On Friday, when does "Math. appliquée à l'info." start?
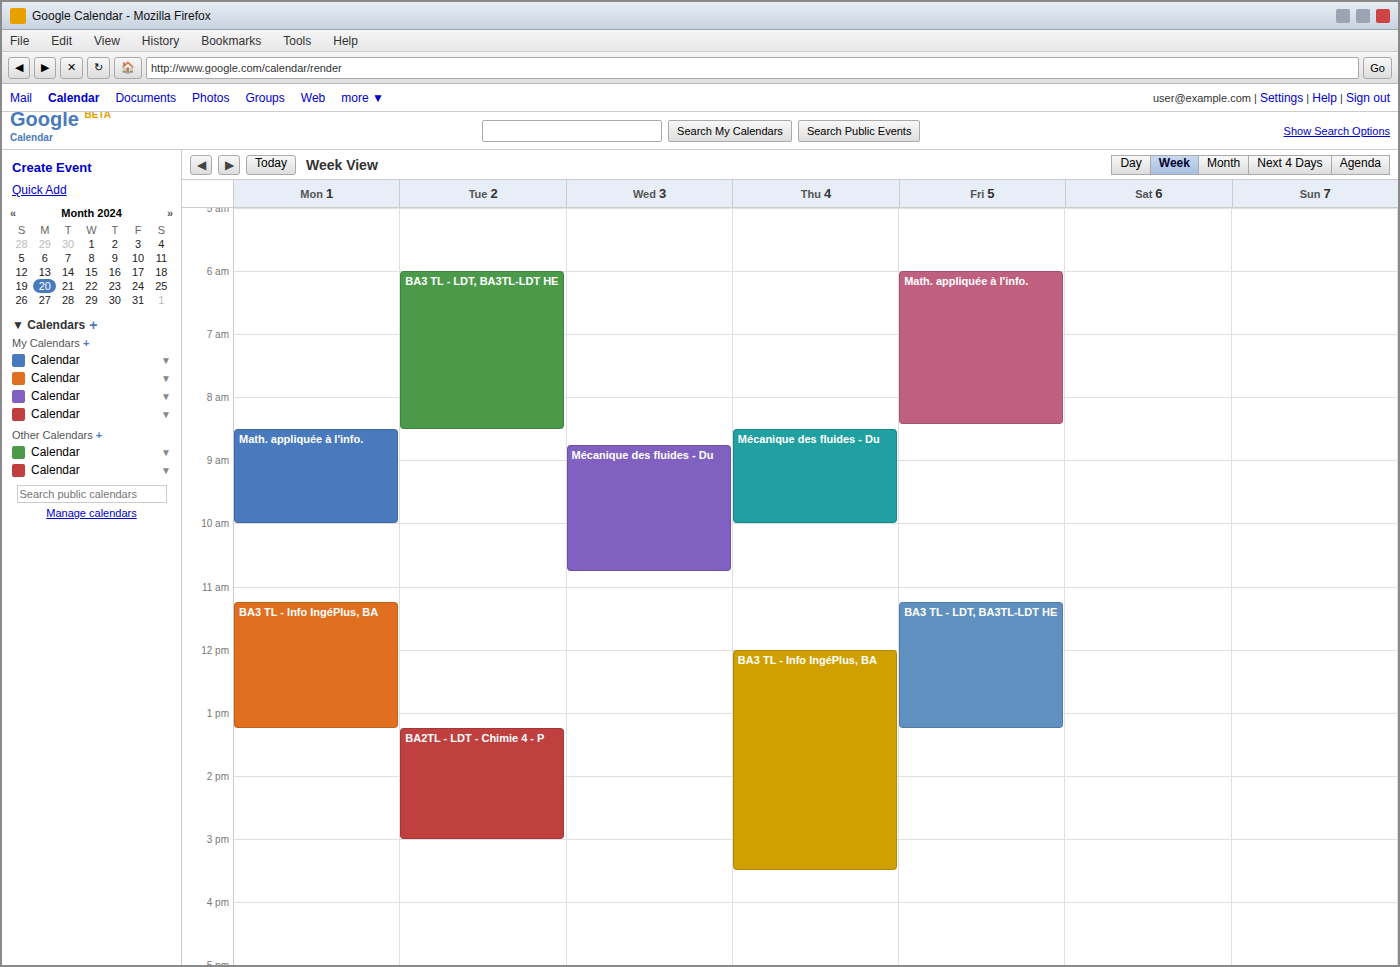
6:00 AM